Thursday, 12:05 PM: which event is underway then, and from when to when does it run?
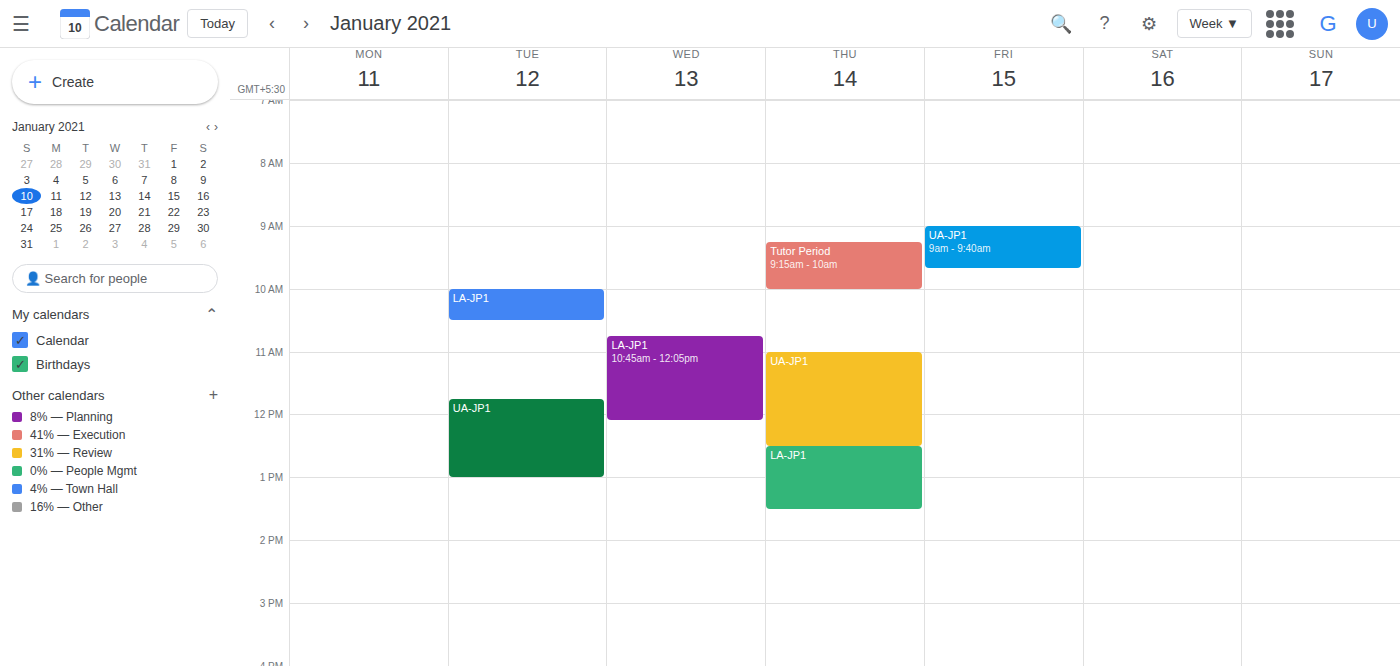
"UA-JP1", 11:00 AM to 12:30 PM